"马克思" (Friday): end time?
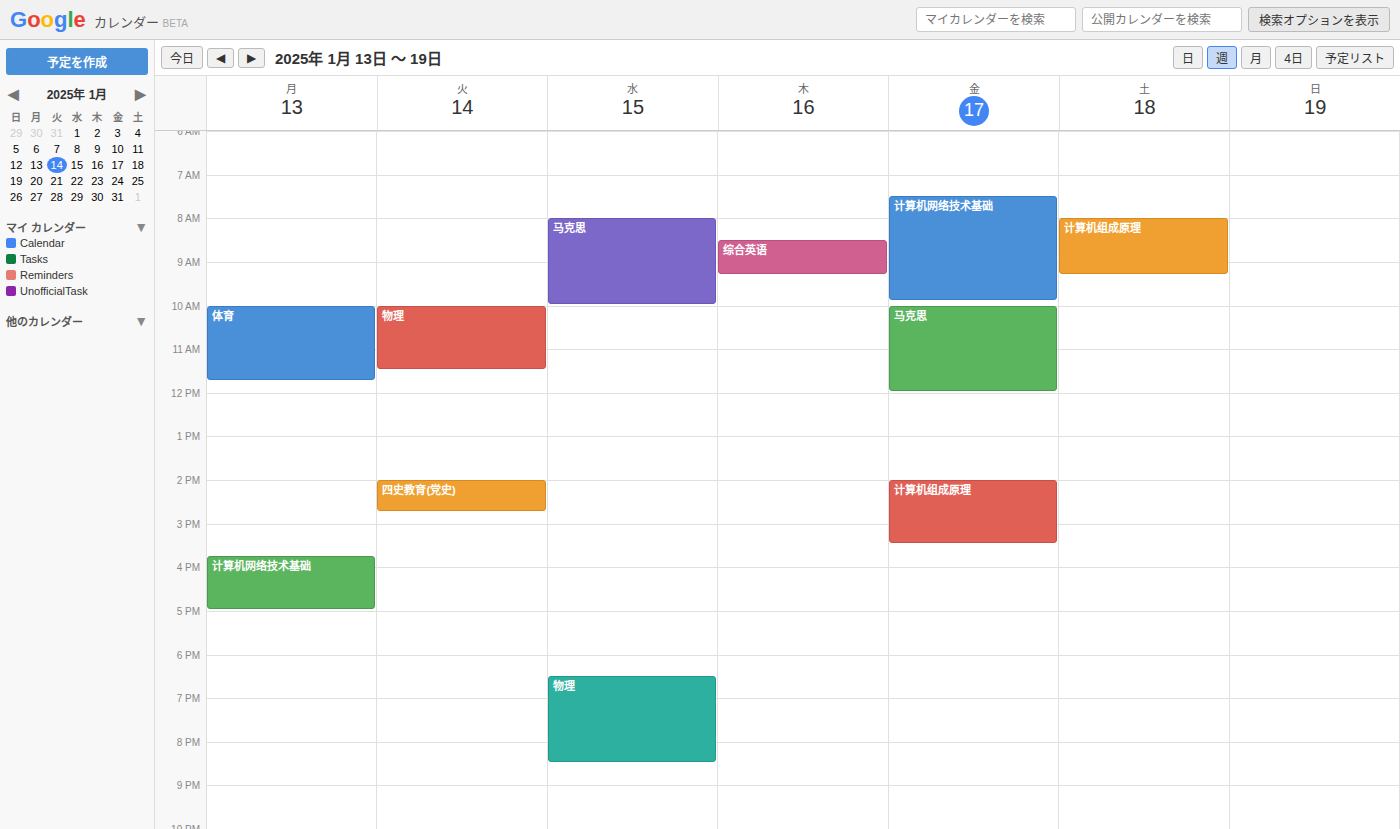
12:00 PM